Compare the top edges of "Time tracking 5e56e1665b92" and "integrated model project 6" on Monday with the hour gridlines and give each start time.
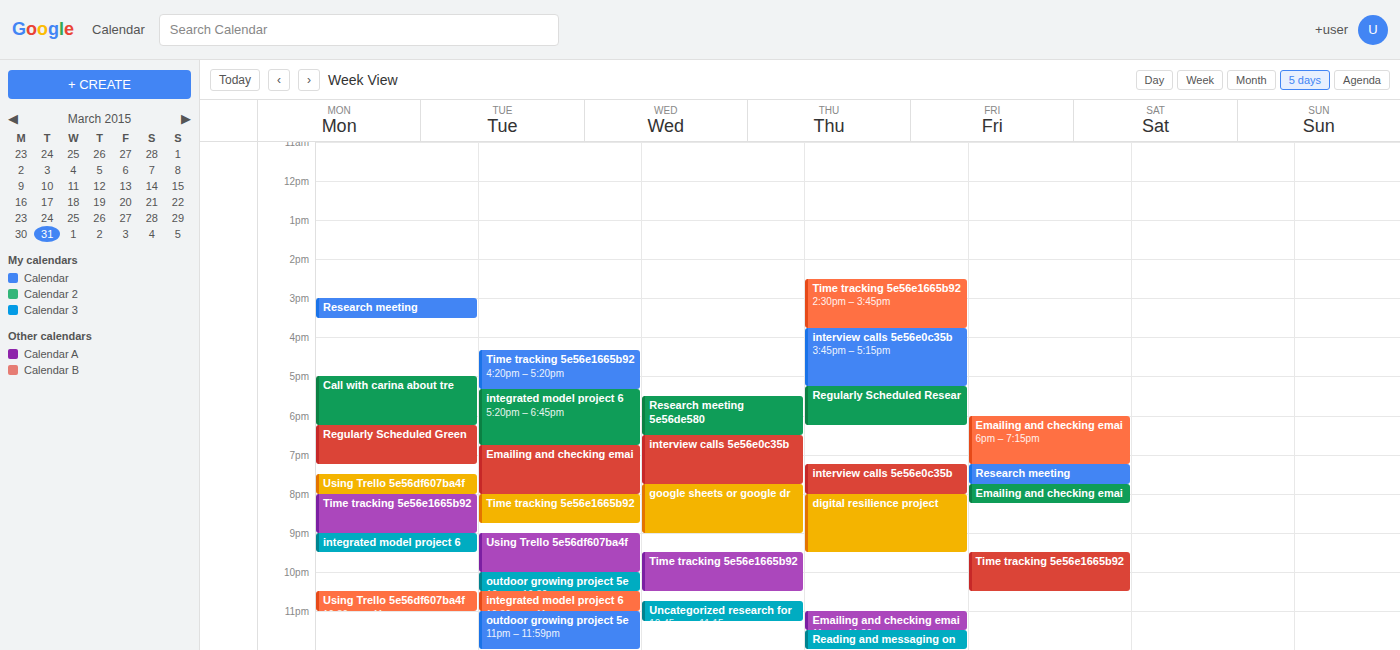
"Time tracking 5e56e1665b92": 8:00 PM, exactly on the 8 PM line. "integrated model project 6": 9:00 PM, exactly on the 9 PM line.